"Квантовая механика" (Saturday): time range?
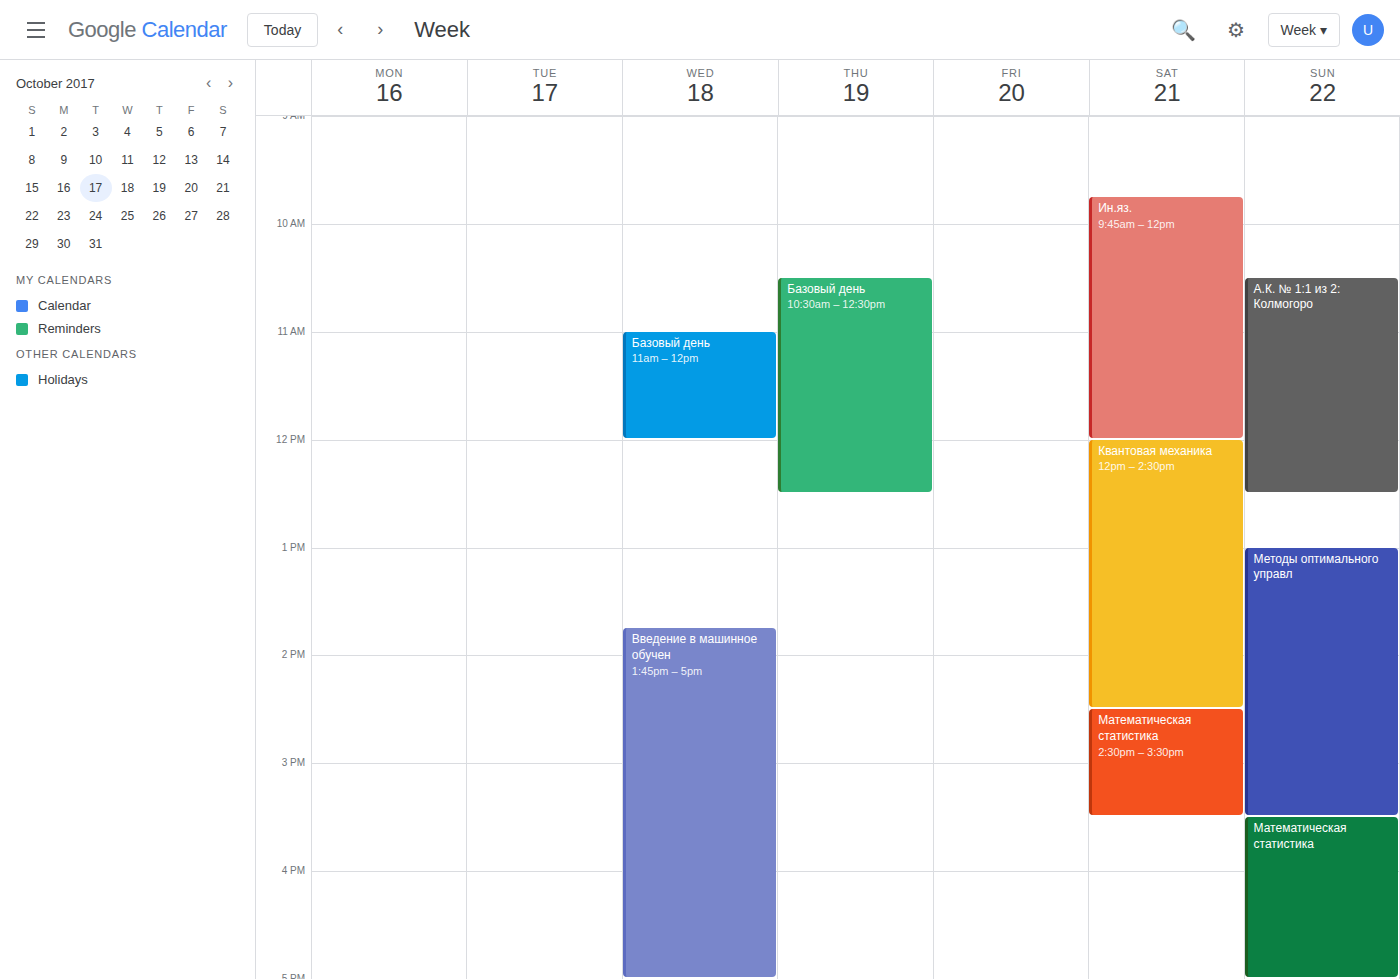
12:00 to 14:30